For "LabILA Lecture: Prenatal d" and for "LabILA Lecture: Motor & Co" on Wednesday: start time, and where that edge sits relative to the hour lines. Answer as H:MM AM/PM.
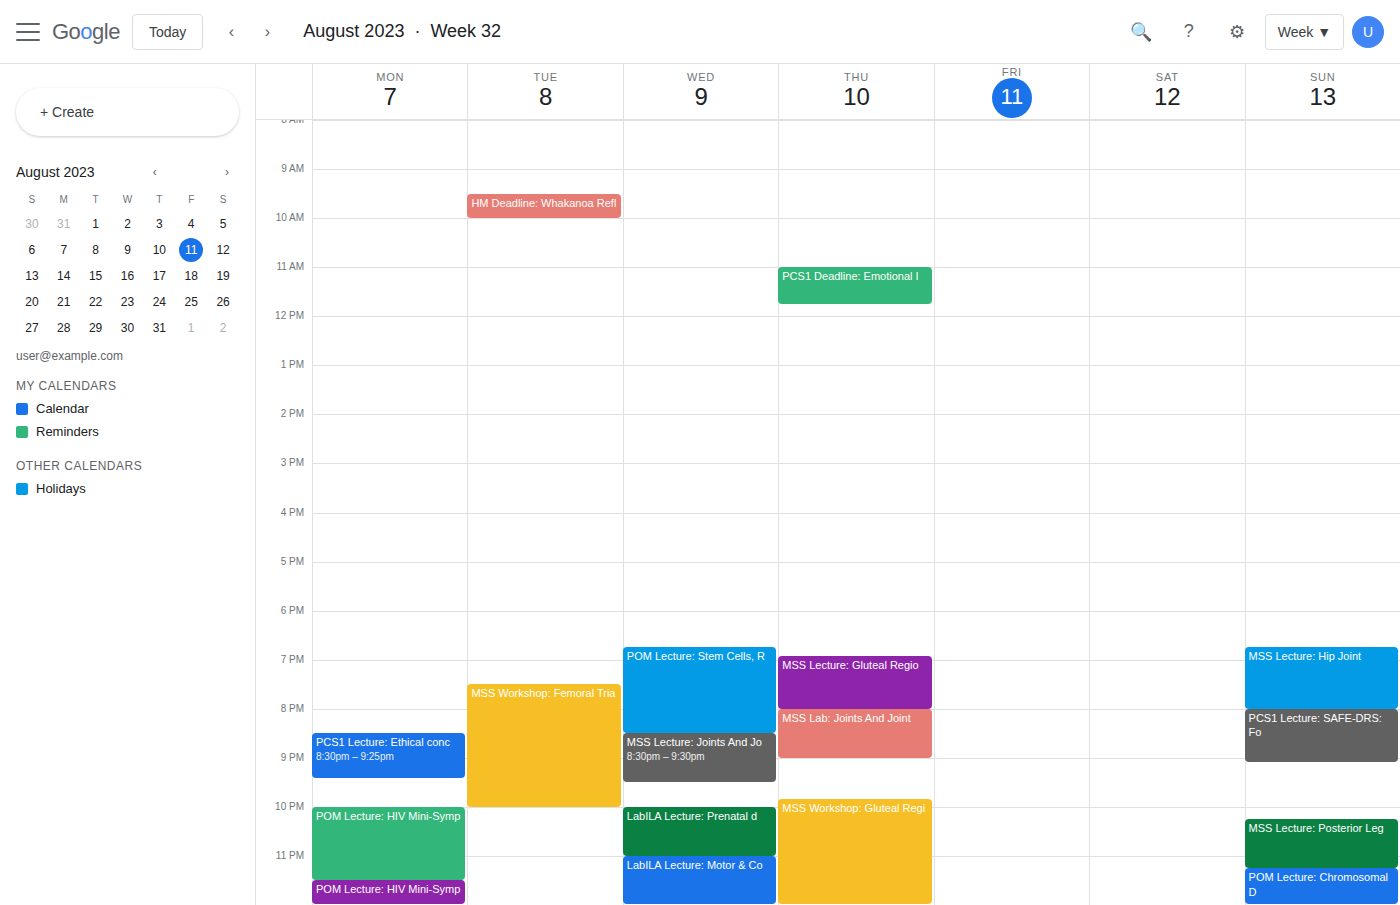
"LabILA Lecture: Prenatal d": 10:00 PM, exactly on the 10 PM line. "LabILA Lecture: Motor & Co": 11:00 PM, exactly on the 11 PM line.